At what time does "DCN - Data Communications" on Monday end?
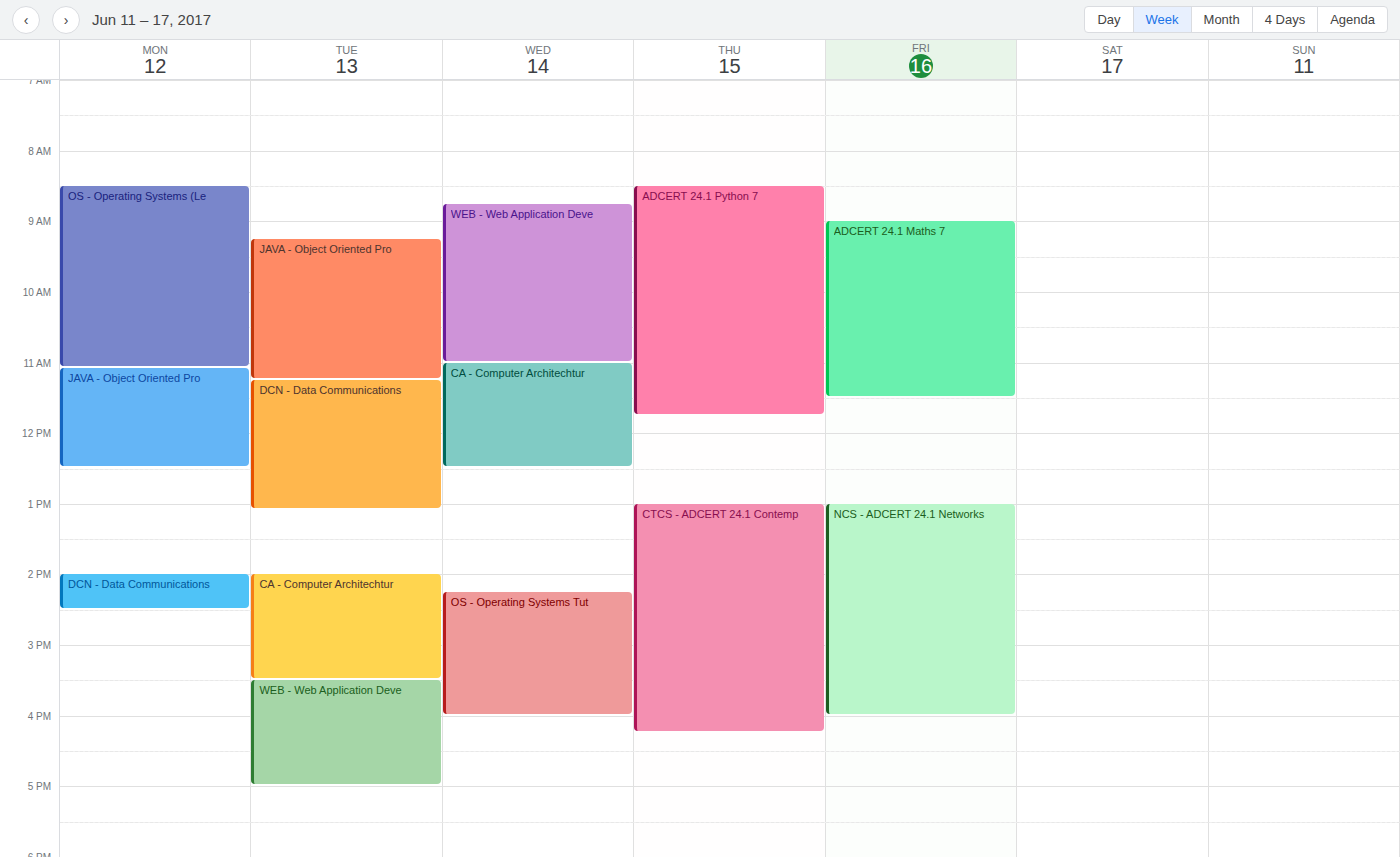
2:30 PM